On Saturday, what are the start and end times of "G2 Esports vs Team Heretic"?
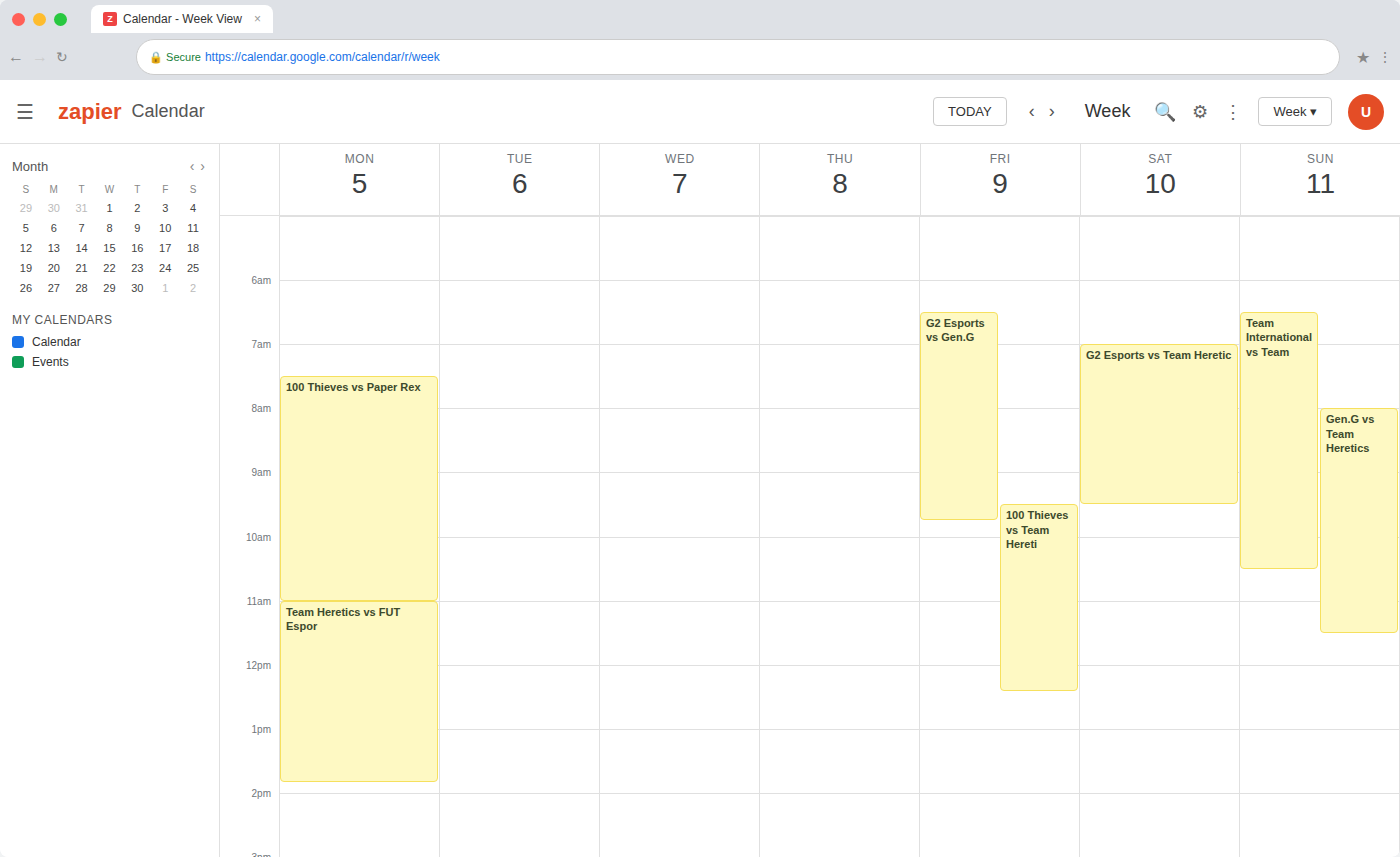
7:00 AM to 9:30 AM